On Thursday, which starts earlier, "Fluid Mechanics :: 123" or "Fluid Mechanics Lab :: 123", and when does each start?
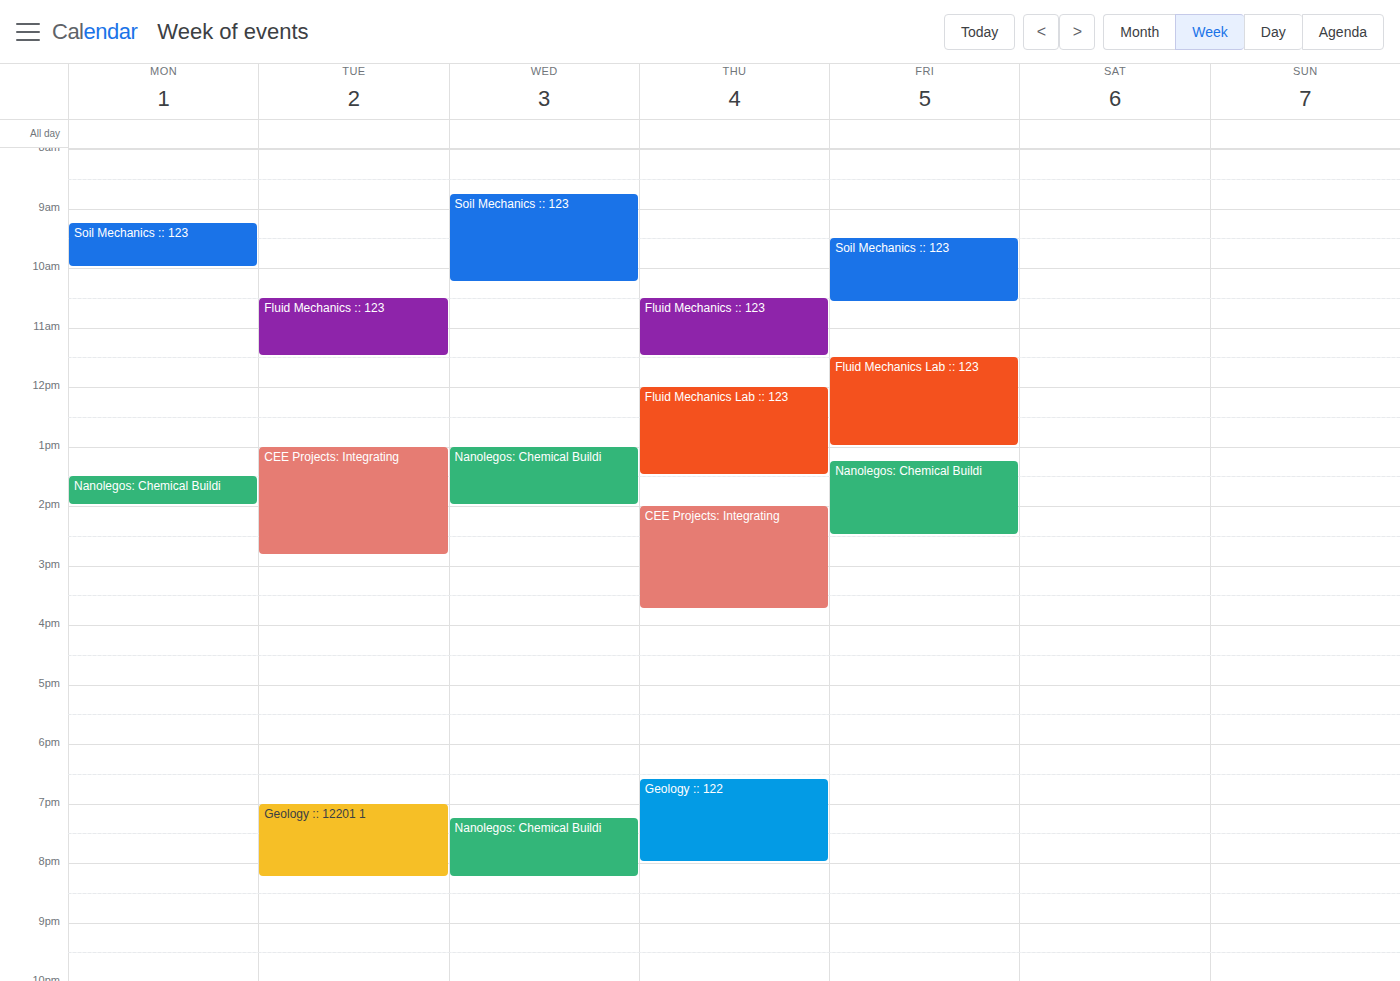
"Fluid Mechanics :: 123" 10:30; "Fluid Mechanics Lab :: 123" 12:00.